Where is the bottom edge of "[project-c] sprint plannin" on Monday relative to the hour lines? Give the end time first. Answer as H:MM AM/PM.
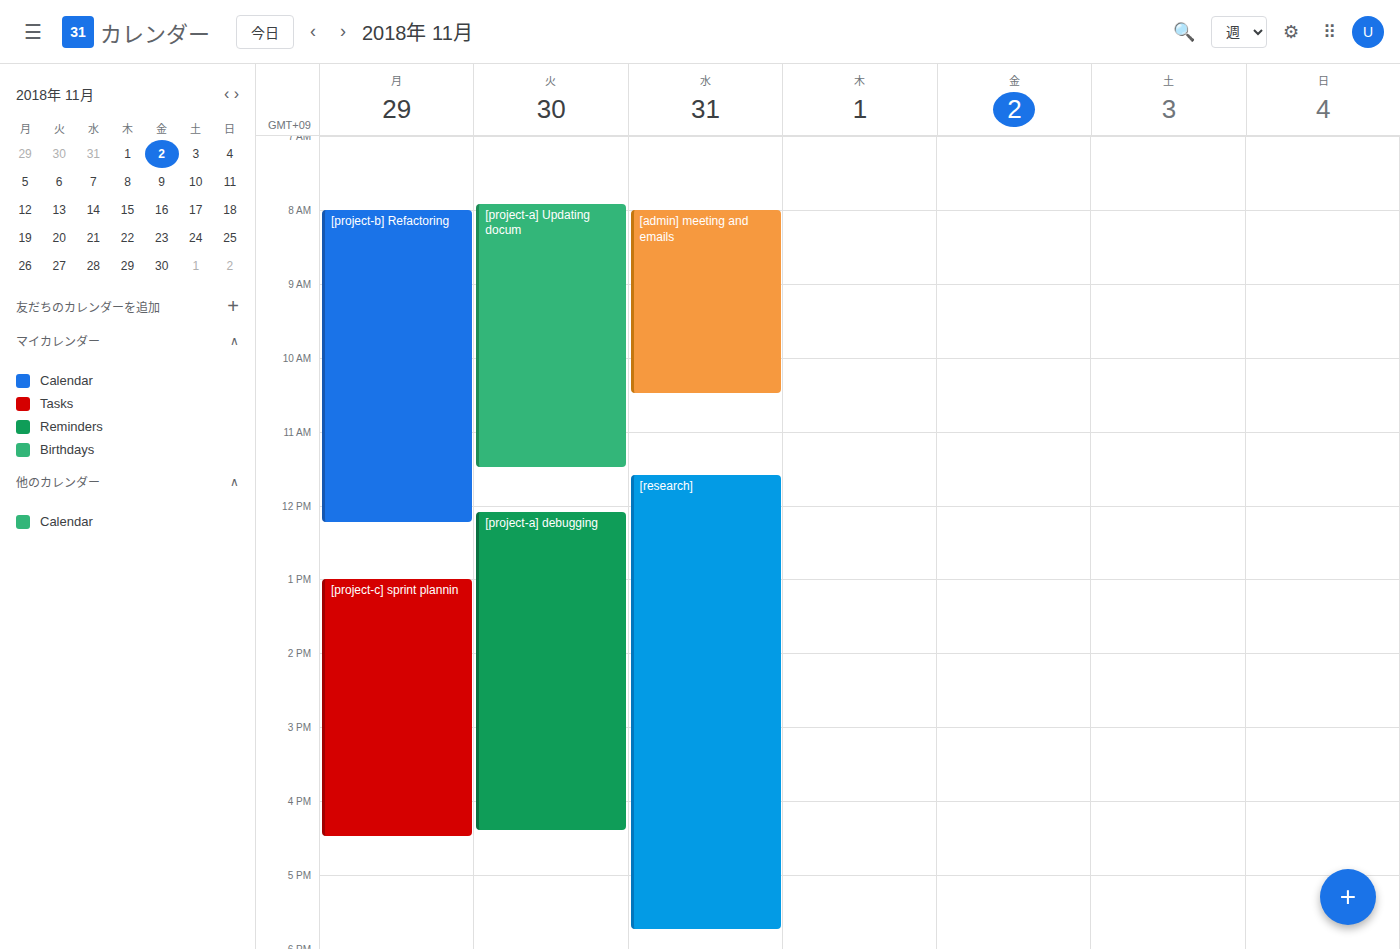
4:30 PM -- halfway between the 4 PM and 5 PM lines.